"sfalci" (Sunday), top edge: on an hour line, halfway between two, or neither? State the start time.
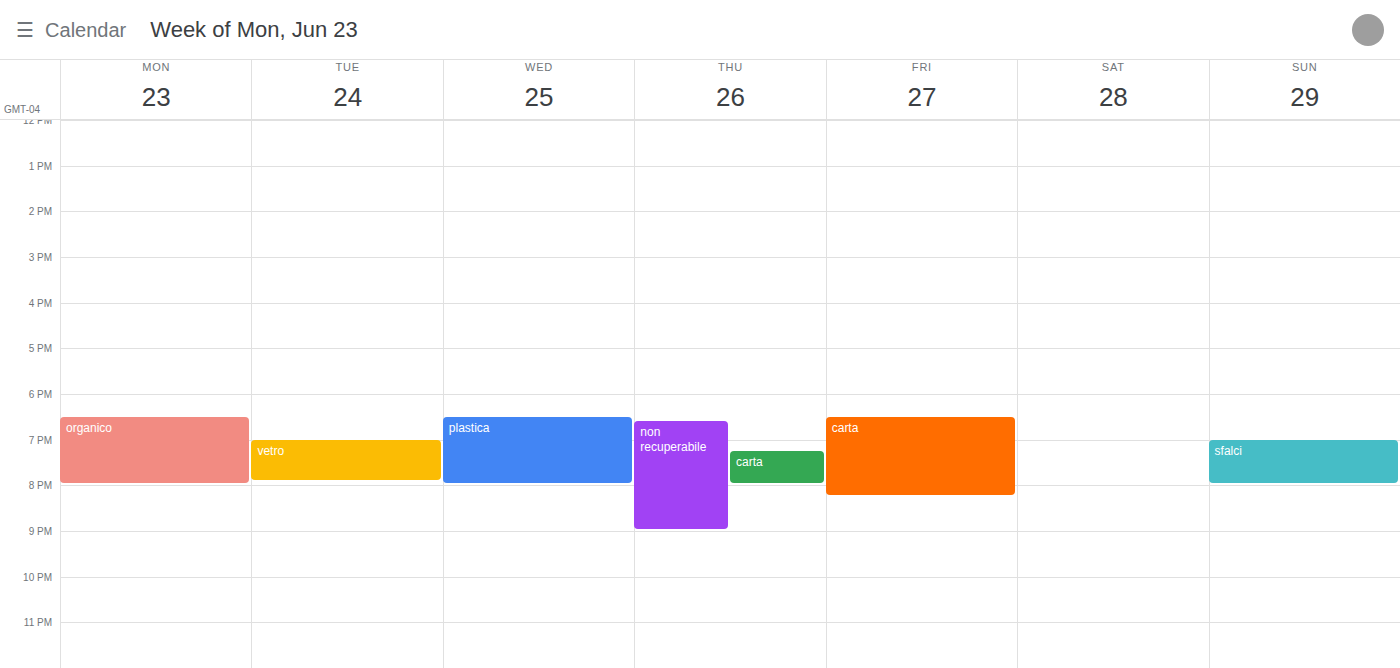
7:00 PM -- exactly on the 7 PM line.